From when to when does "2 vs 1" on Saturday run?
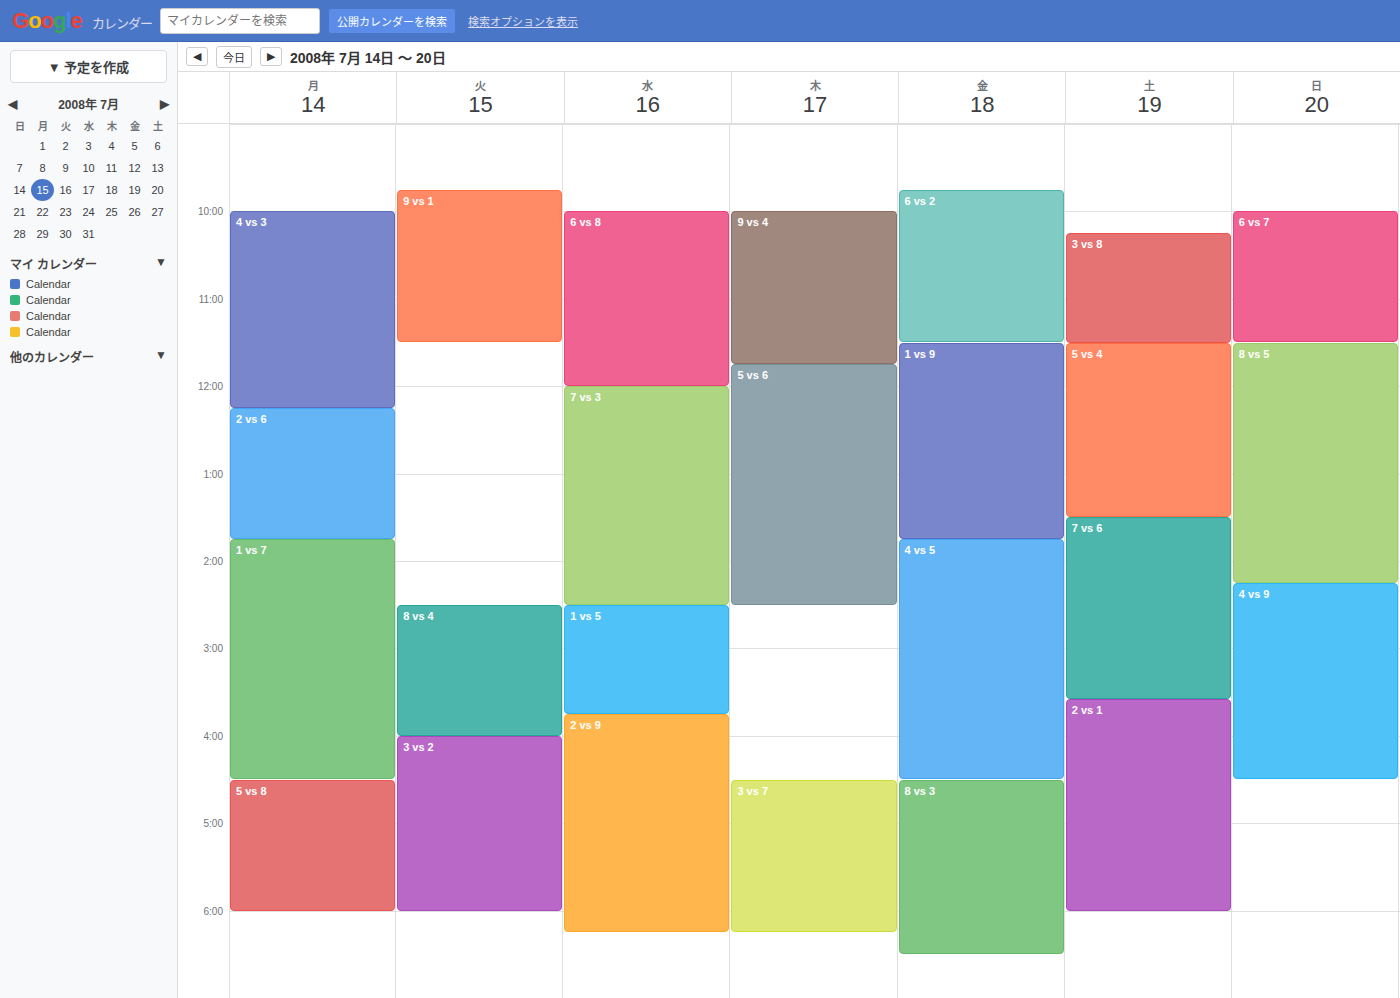
15:35 to 18:00